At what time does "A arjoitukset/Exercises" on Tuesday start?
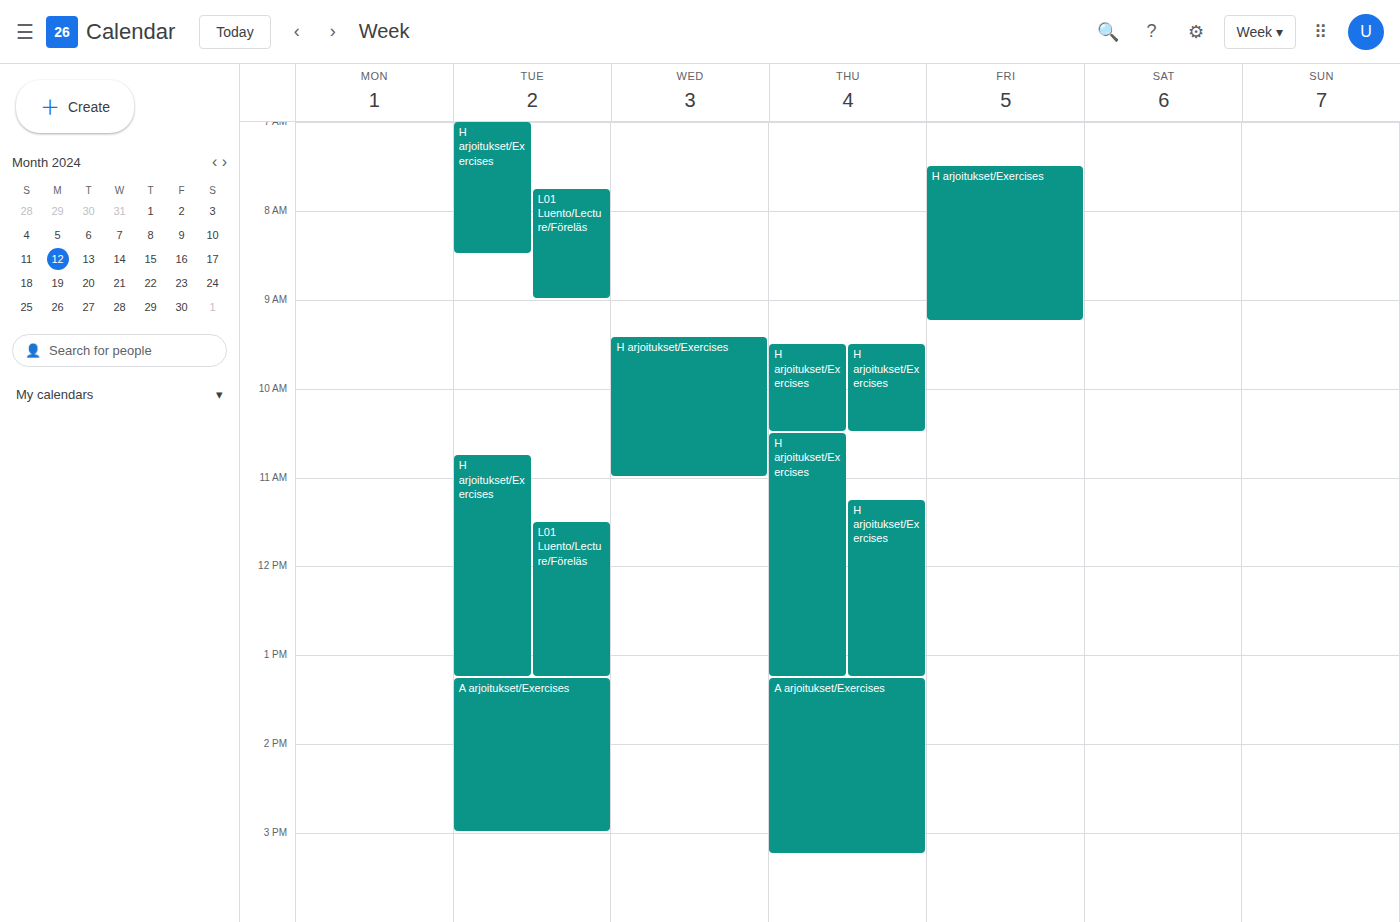
1:15 PM